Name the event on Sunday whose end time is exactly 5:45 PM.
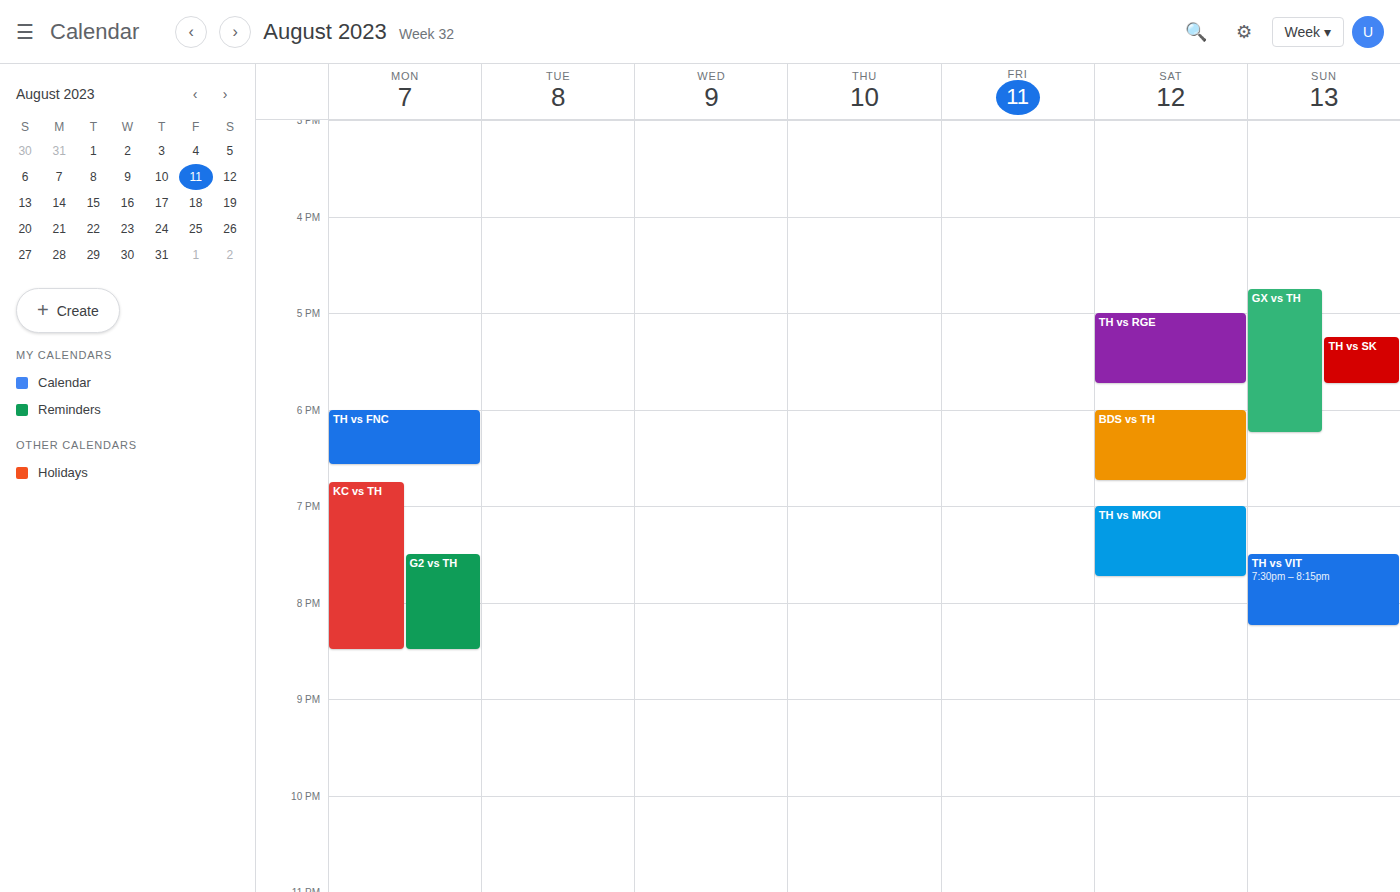
"TH vs SK"